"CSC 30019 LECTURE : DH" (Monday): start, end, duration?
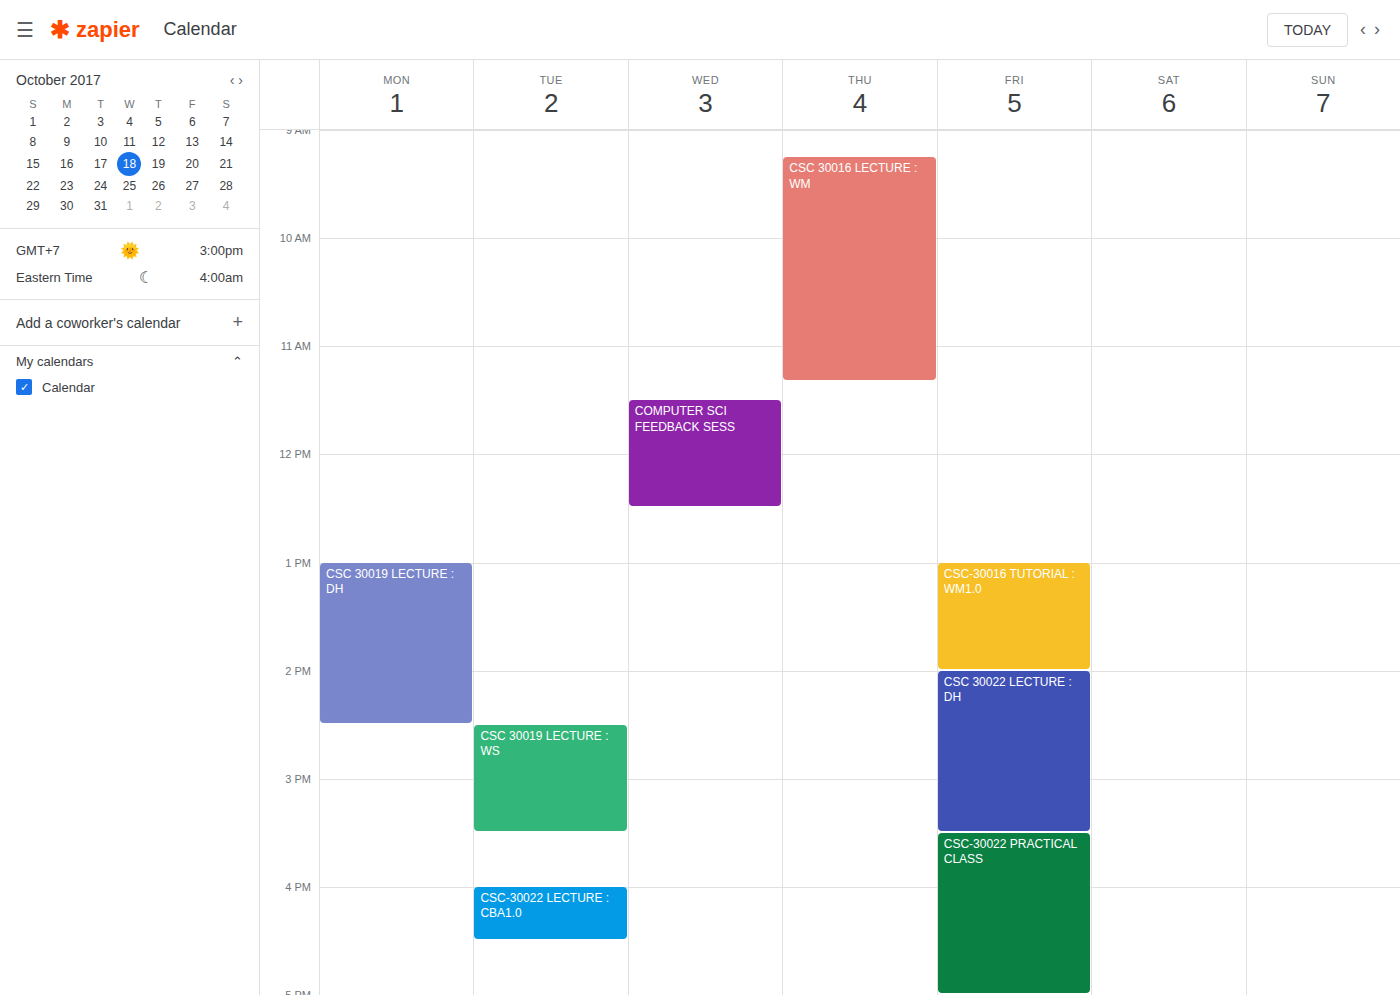
1:00 PM to 2:30 PM, 1 hour 30 minutes